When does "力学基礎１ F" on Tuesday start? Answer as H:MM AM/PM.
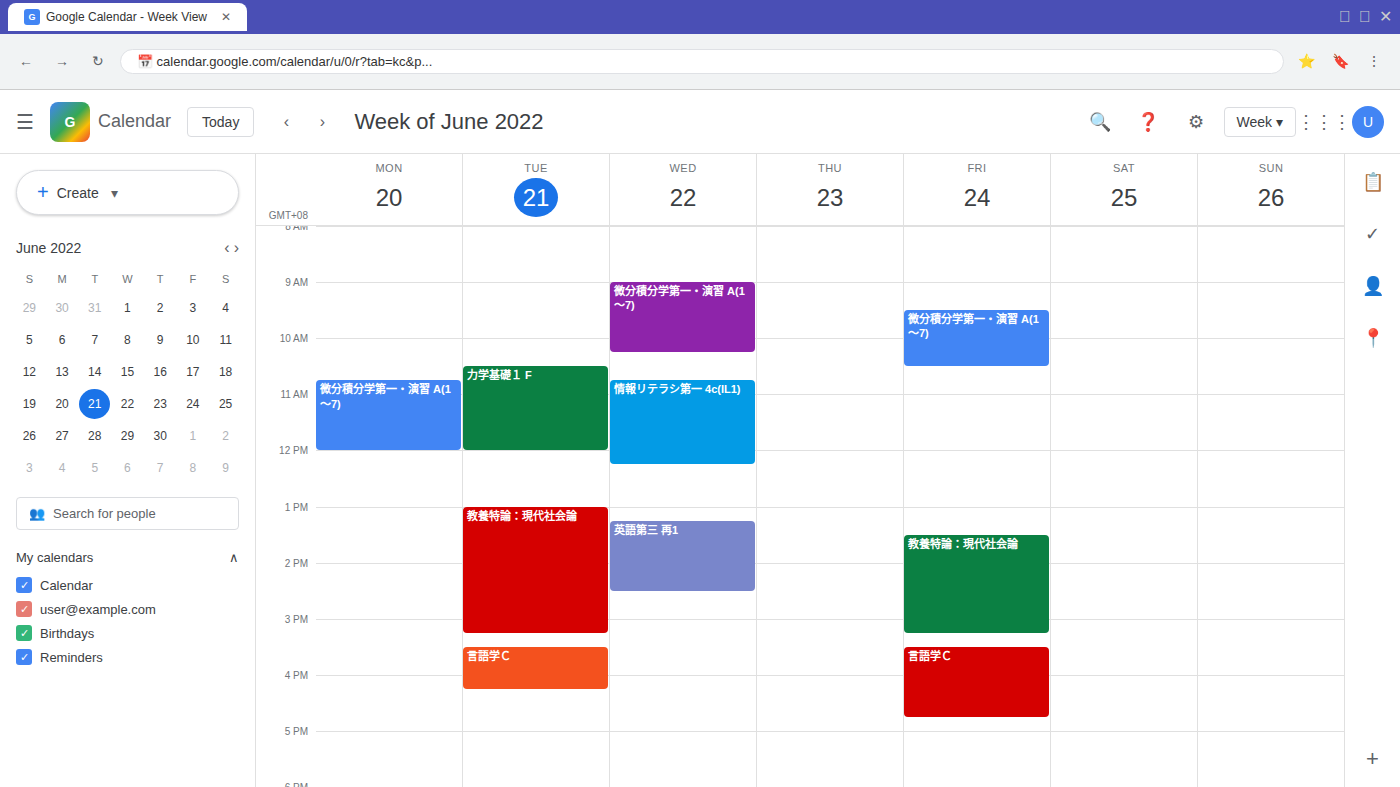
10:30 AM